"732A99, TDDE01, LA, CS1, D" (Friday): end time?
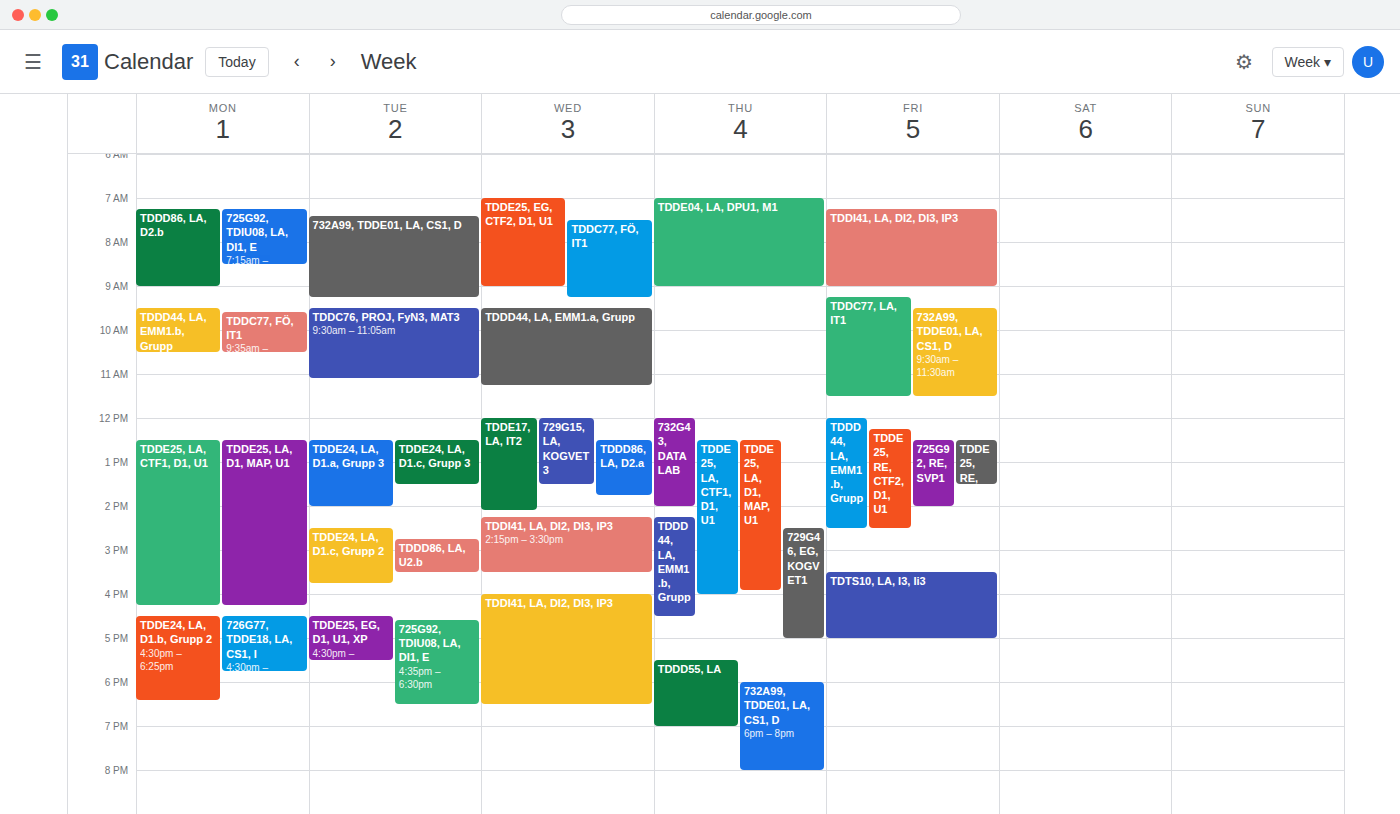
11:30 AM